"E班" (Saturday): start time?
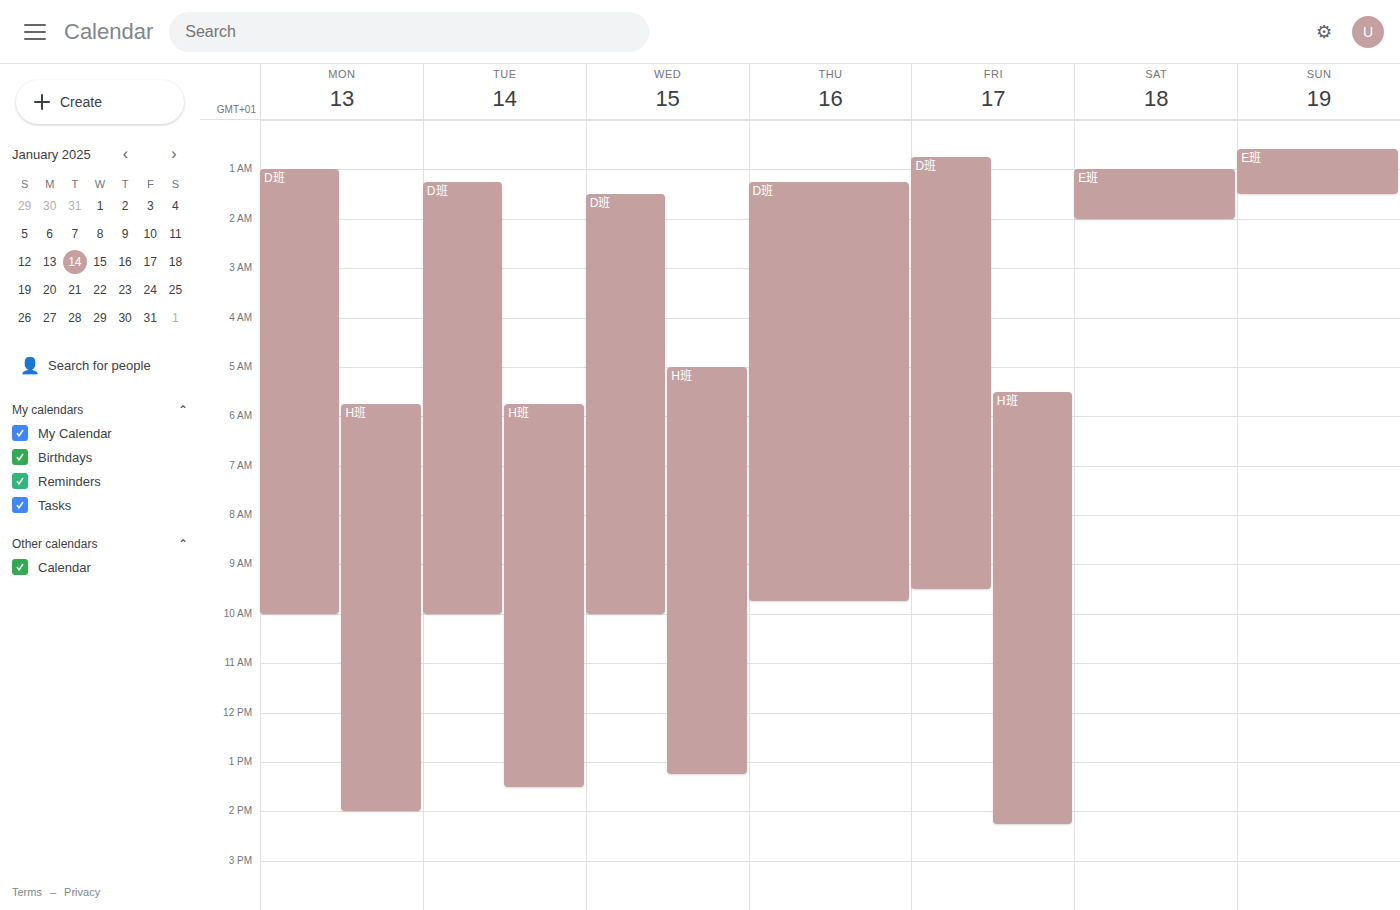
1:00 AM